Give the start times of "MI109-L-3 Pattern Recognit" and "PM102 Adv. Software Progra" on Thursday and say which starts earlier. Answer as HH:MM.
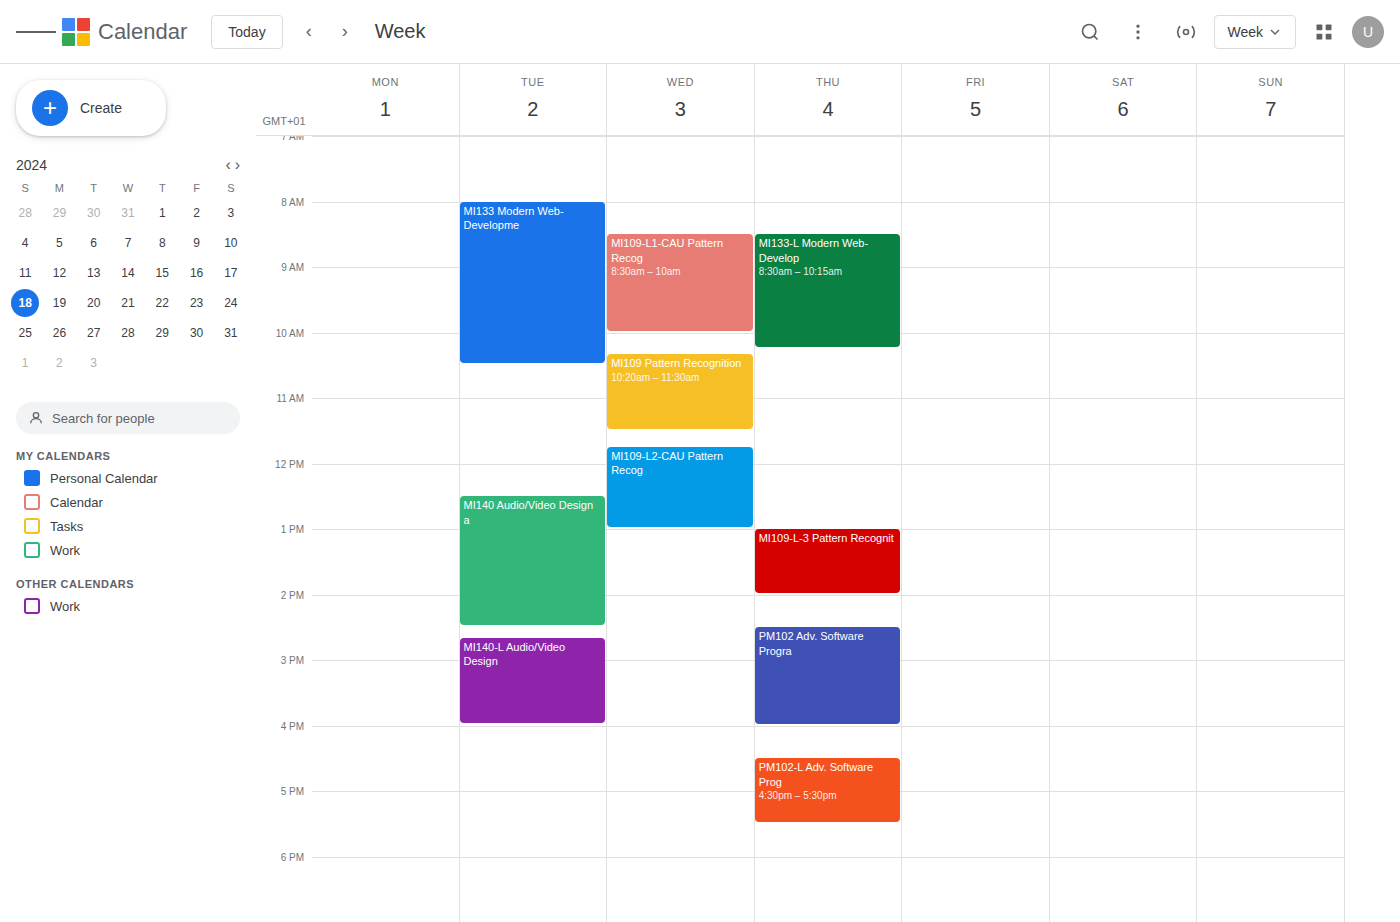
"MI109-L-3 Pattern Recognit" 13:00; "PM102 Adv. Software Progra" 14:30.